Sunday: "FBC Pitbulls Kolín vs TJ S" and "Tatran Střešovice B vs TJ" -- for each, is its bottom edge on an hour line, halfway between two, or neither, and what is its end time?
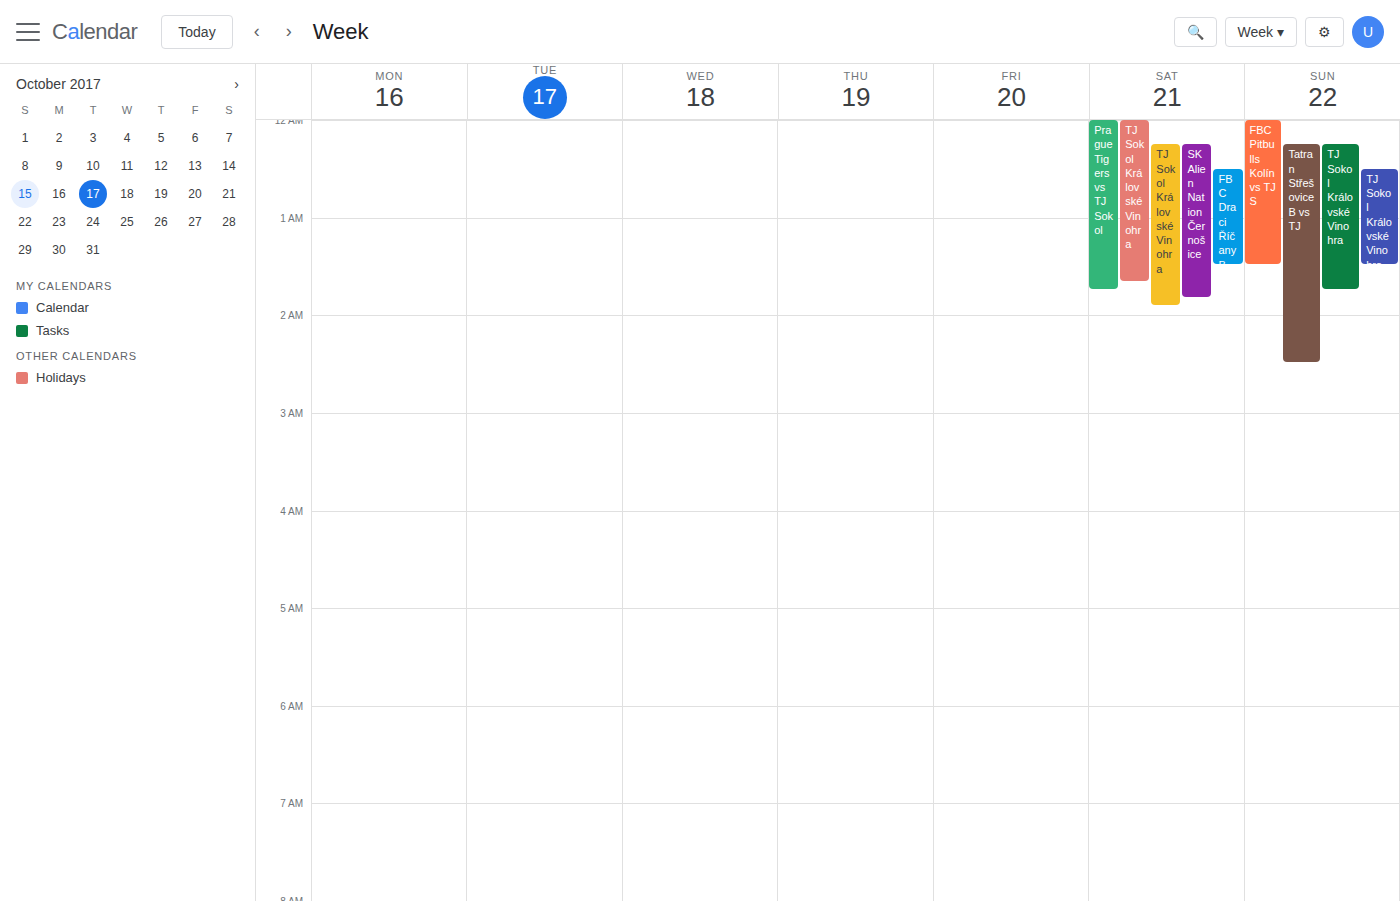
"FBC Pitbulls Kolín vs TJ S": 01:30, halfway between the 01:00 and 02:00 lines. "Tatran Střešovice B vs TJ": 02:30, halfway between the 02:00 and 03:00 lines.